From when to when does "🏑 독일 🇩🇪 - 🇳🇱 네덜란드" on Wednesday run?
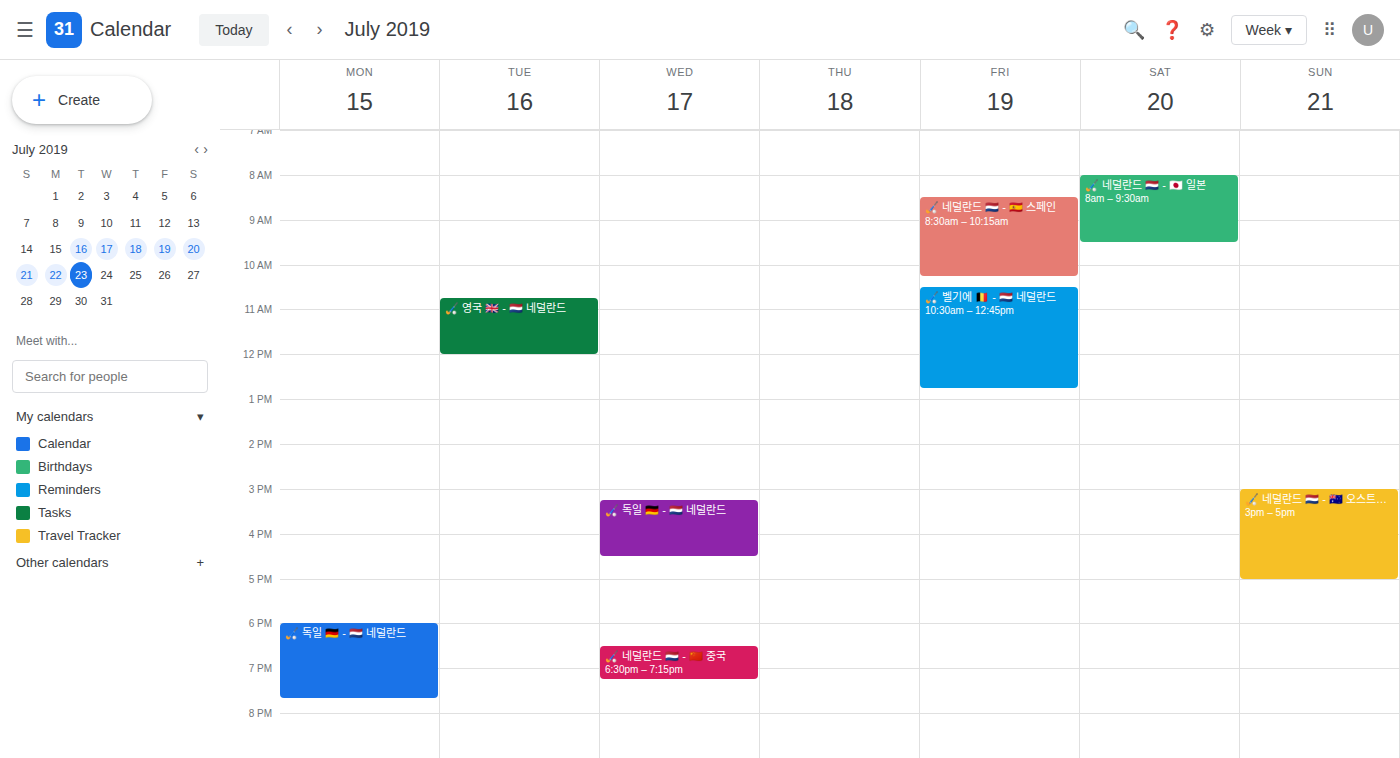
3:15 PM to 4:30 PM